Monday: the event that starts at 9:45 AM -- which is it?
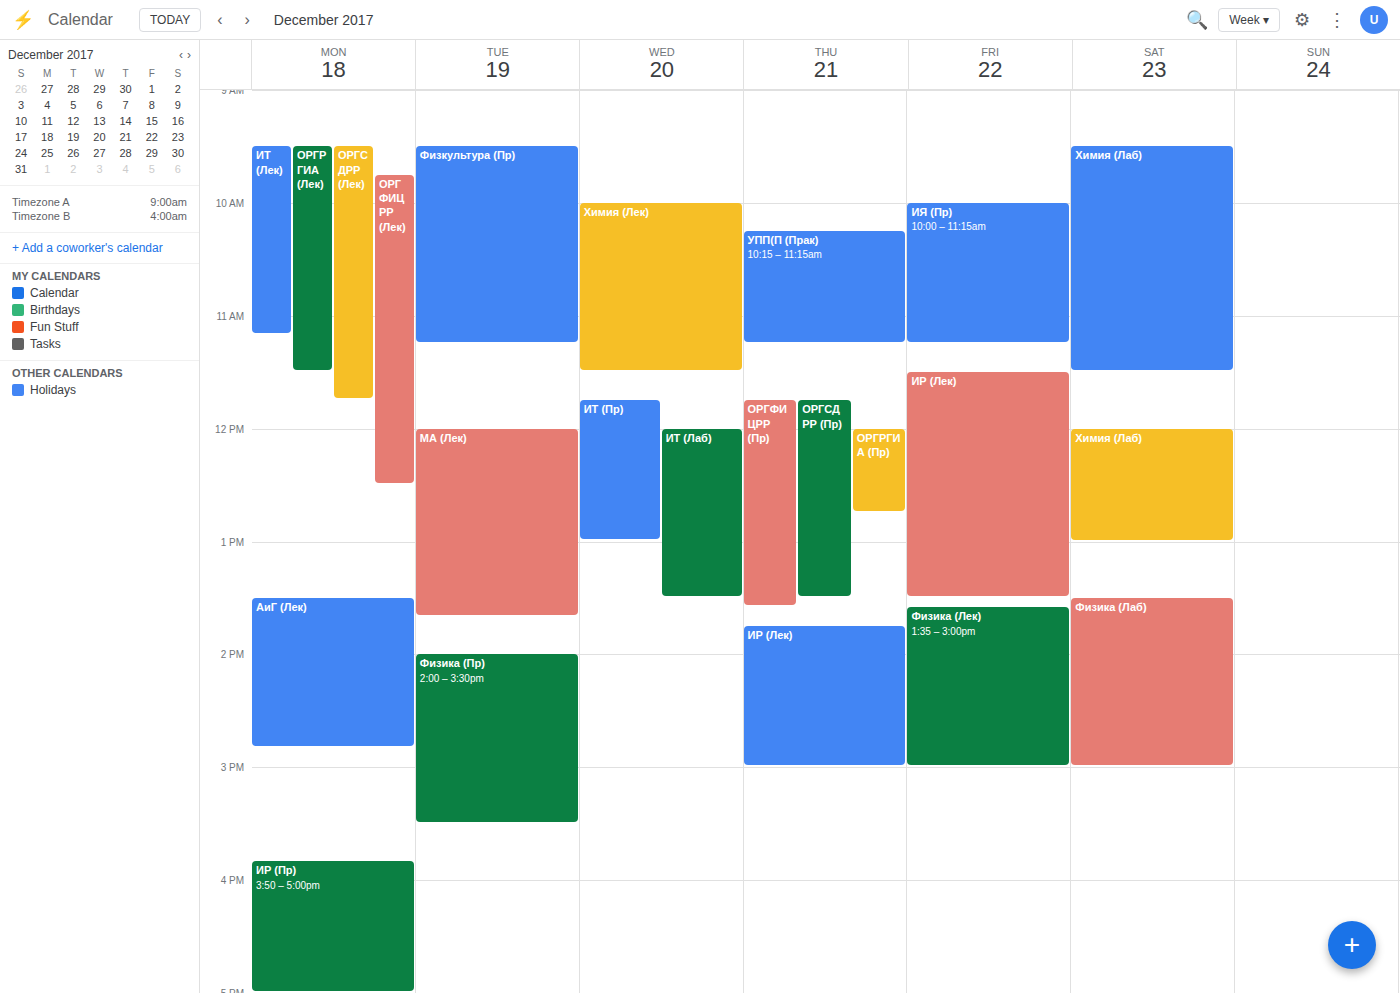
"ОРГФИЦРР (Лек)"